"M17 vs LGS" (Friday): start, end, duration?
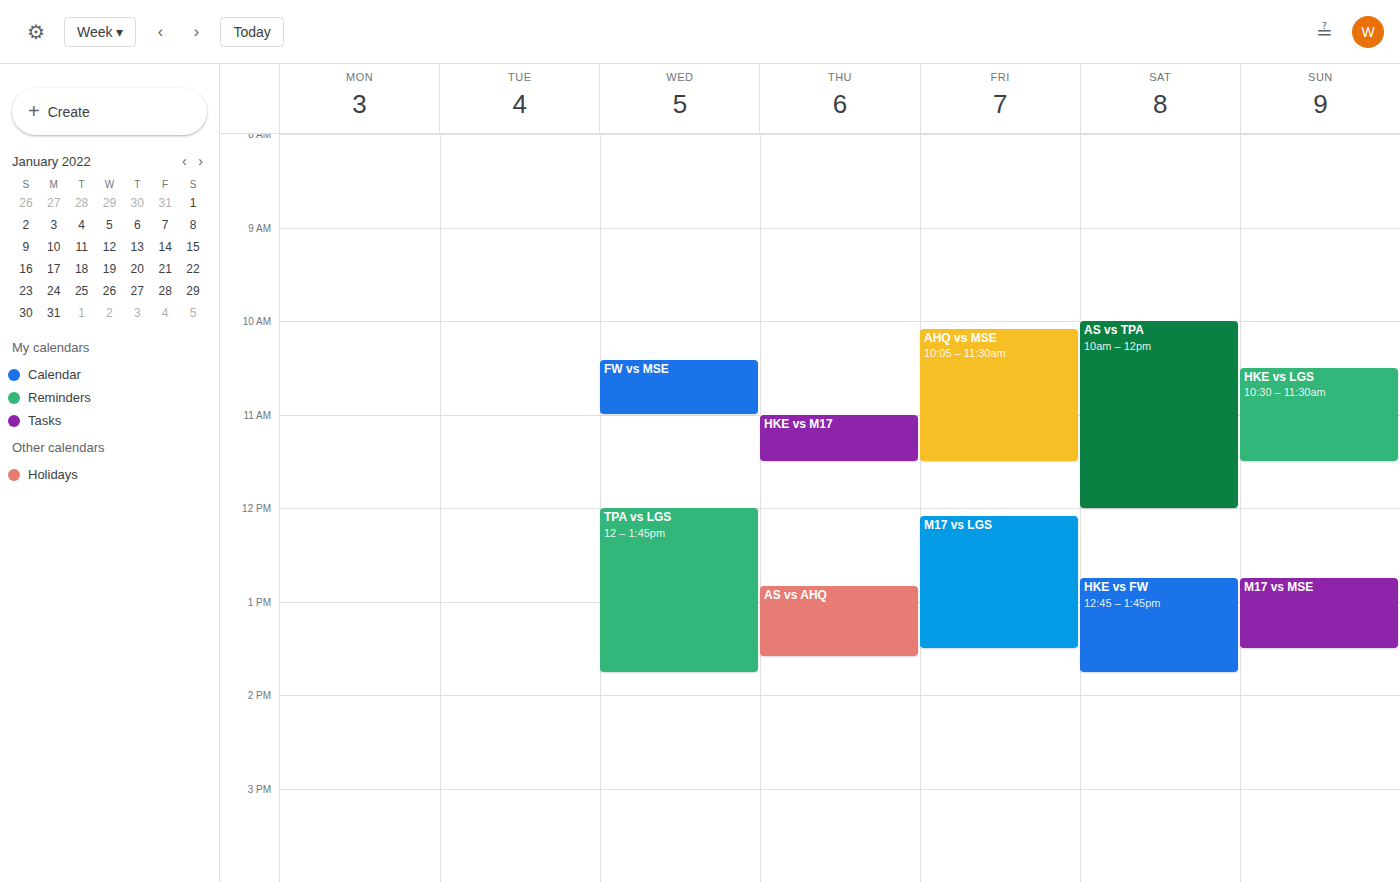
12:05 PM to 1:30 PM, 1 hour 25 minutes